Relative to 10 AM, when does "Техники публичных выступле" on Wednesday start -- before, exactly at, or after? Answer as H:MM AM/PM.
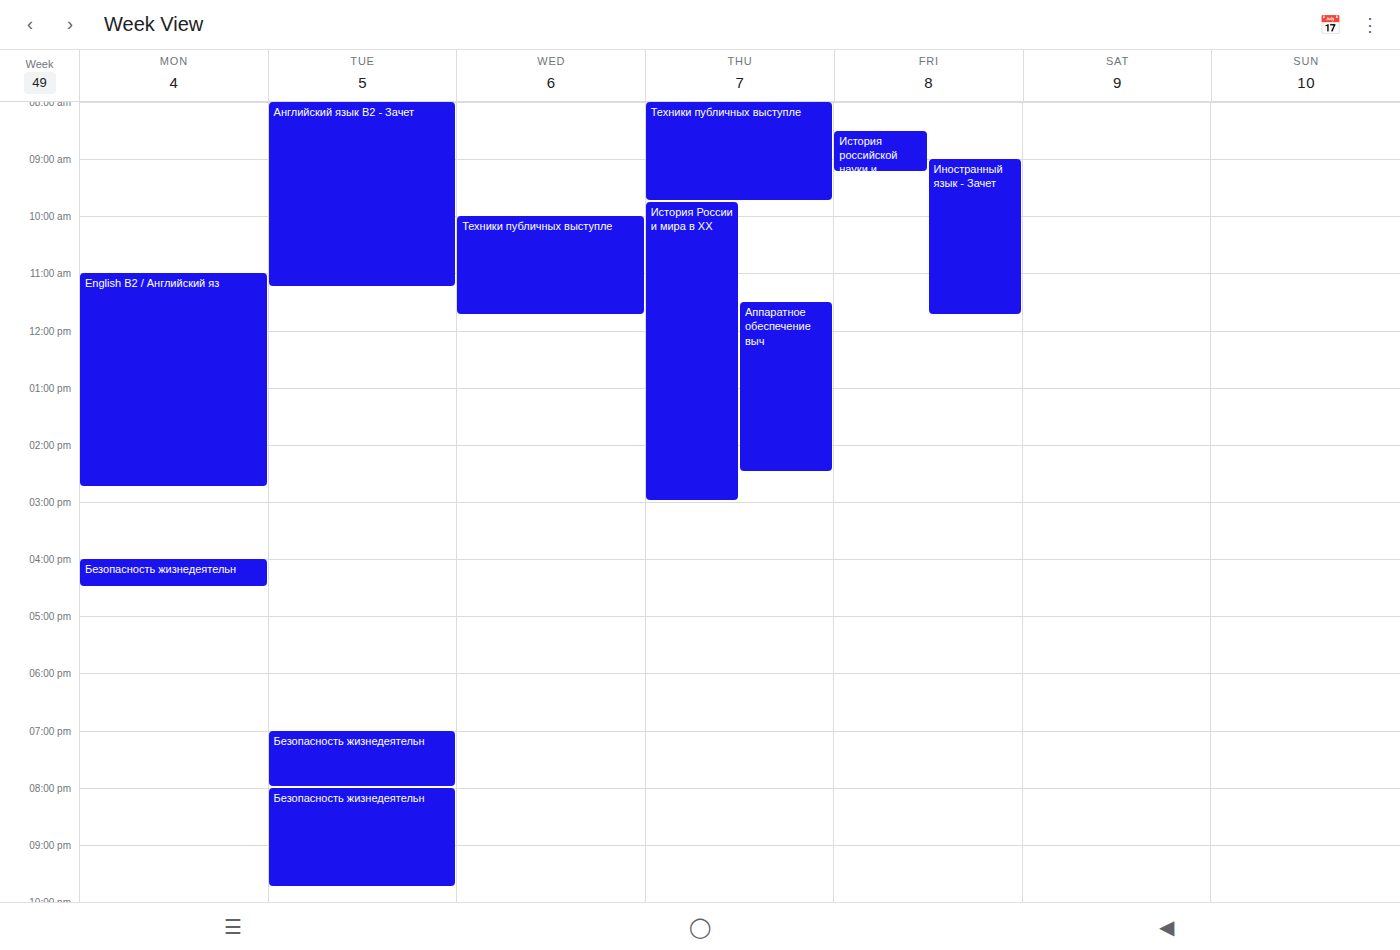
10:00 AM -- exactly at 10 AM, on the 10 AM line.